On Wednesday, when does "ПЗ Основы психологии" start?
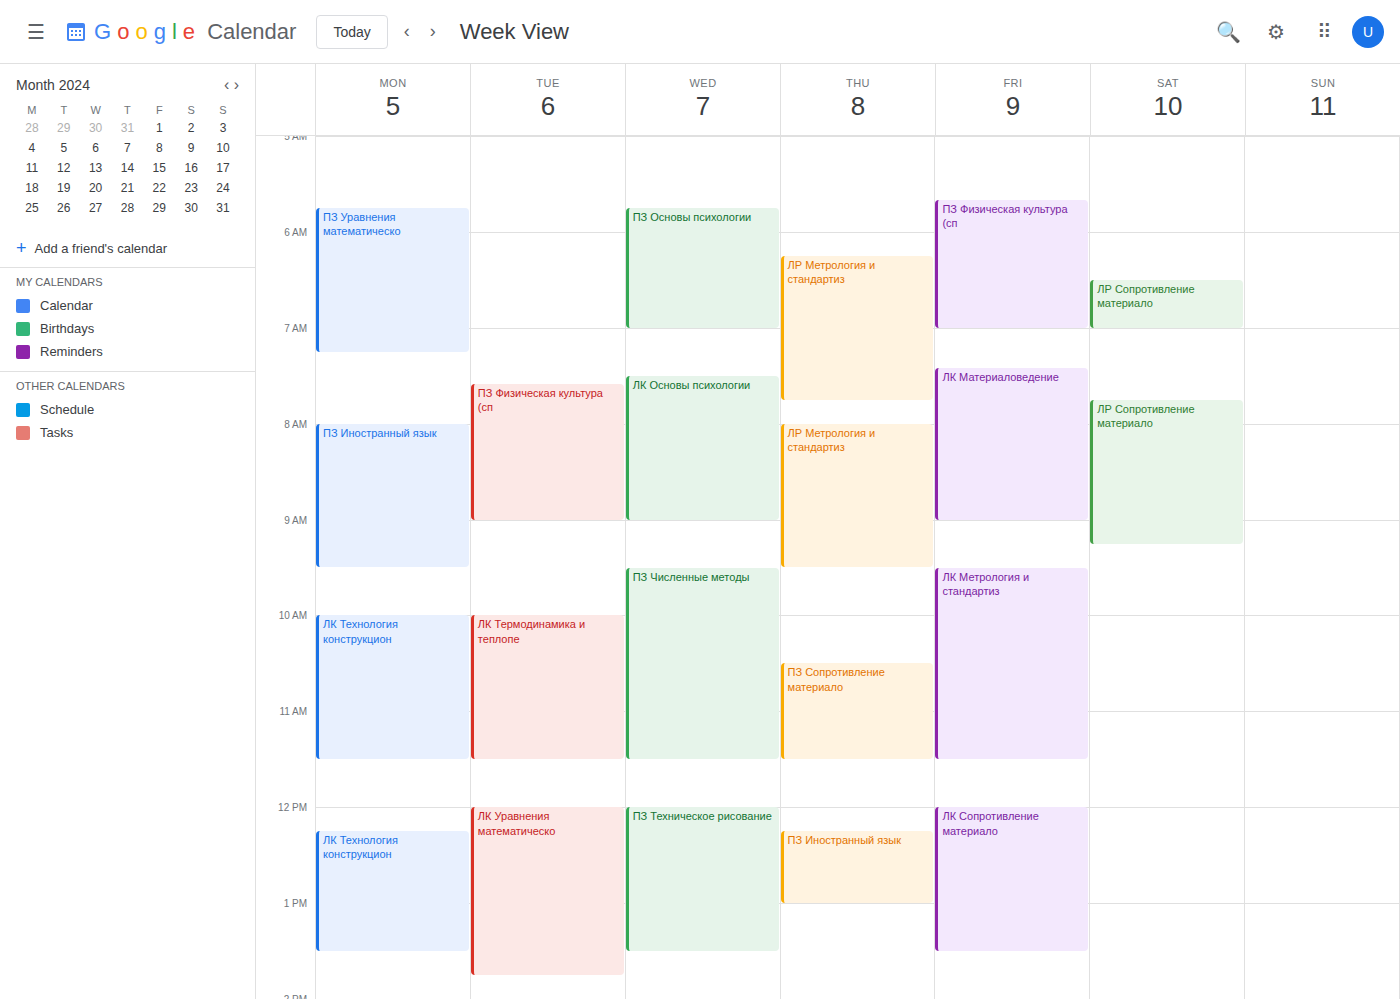
5:45 AM